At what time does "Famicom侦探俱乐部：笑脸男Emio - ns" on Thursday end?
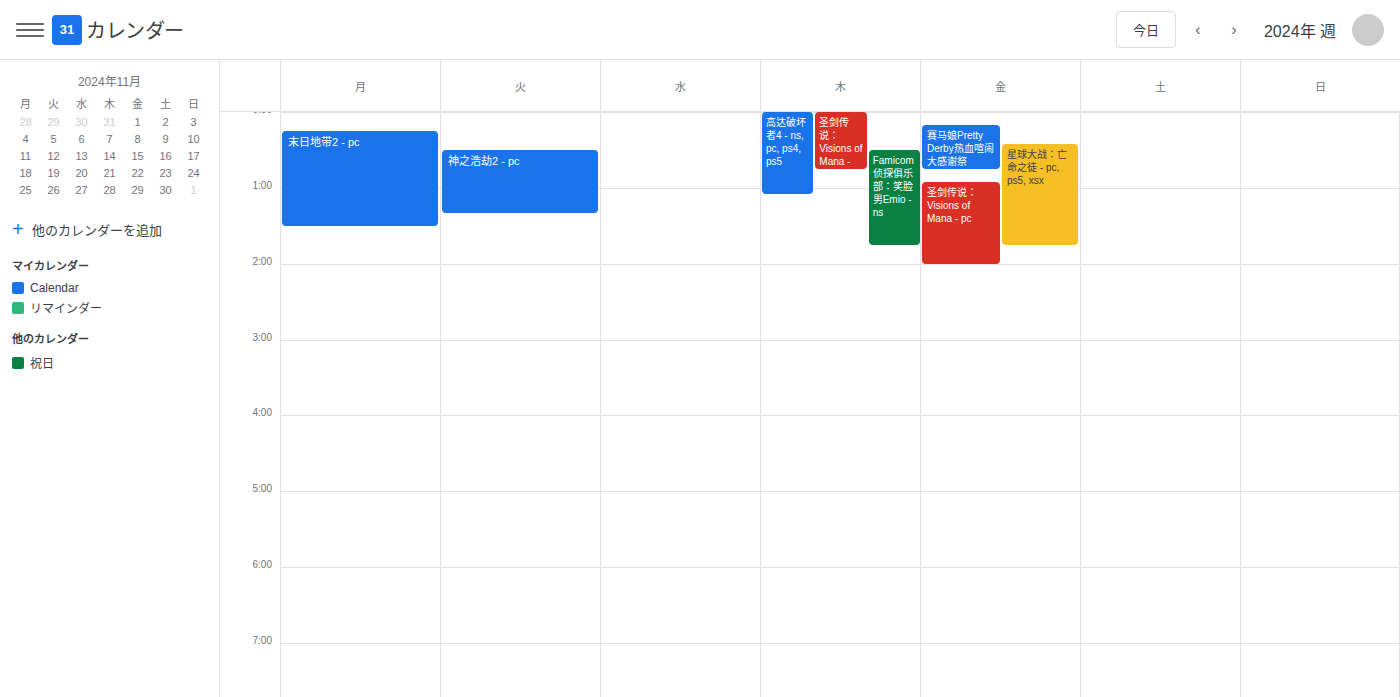
1:45 AM